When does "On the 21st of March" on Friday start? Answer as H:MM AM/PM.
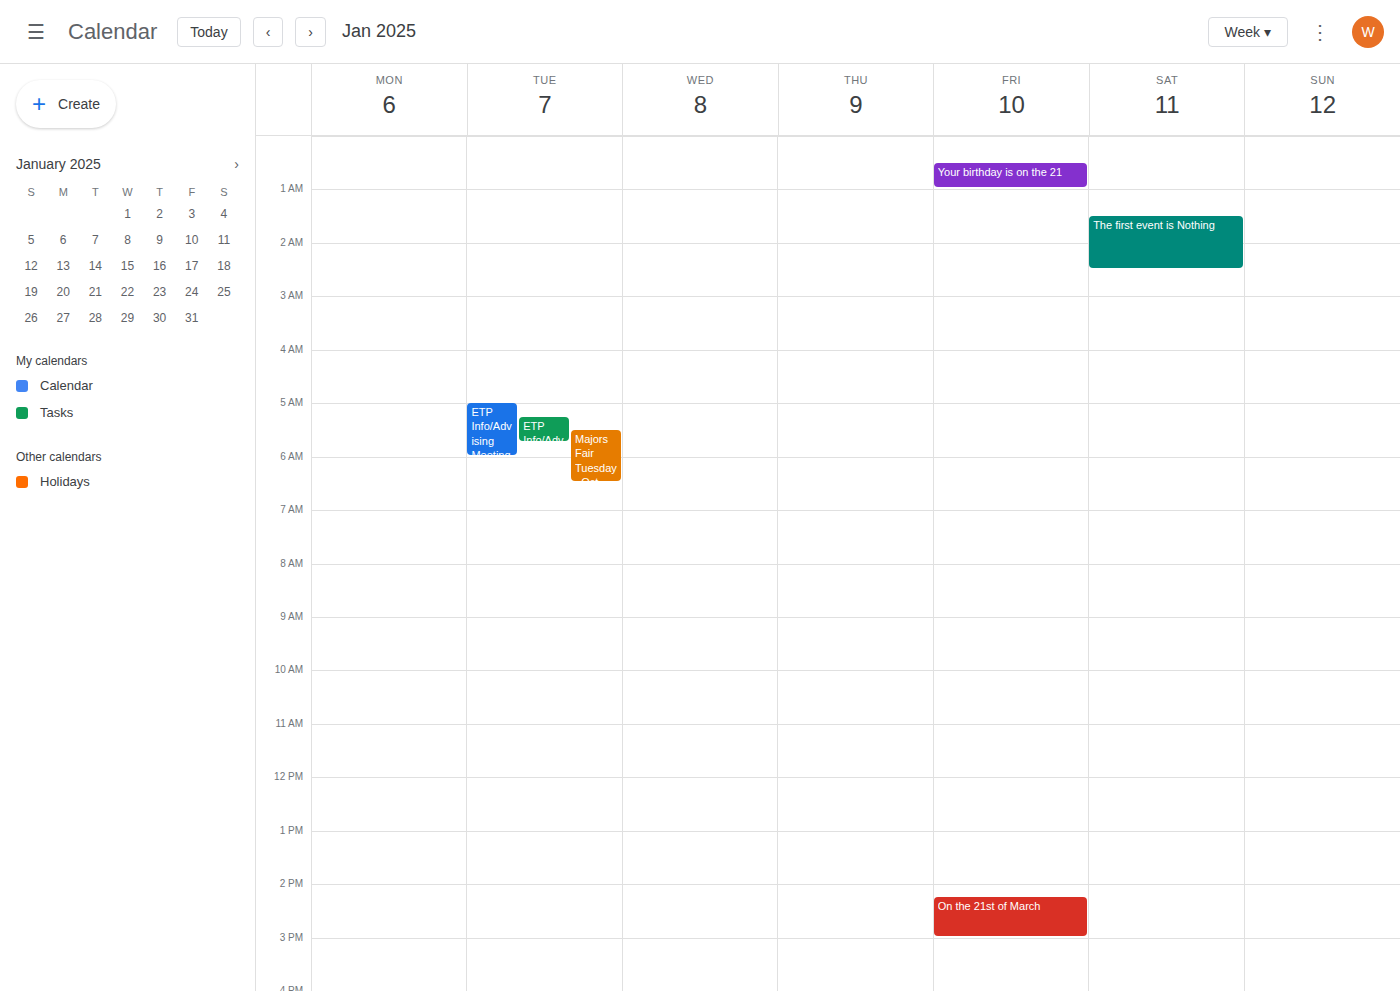
2:15 PM